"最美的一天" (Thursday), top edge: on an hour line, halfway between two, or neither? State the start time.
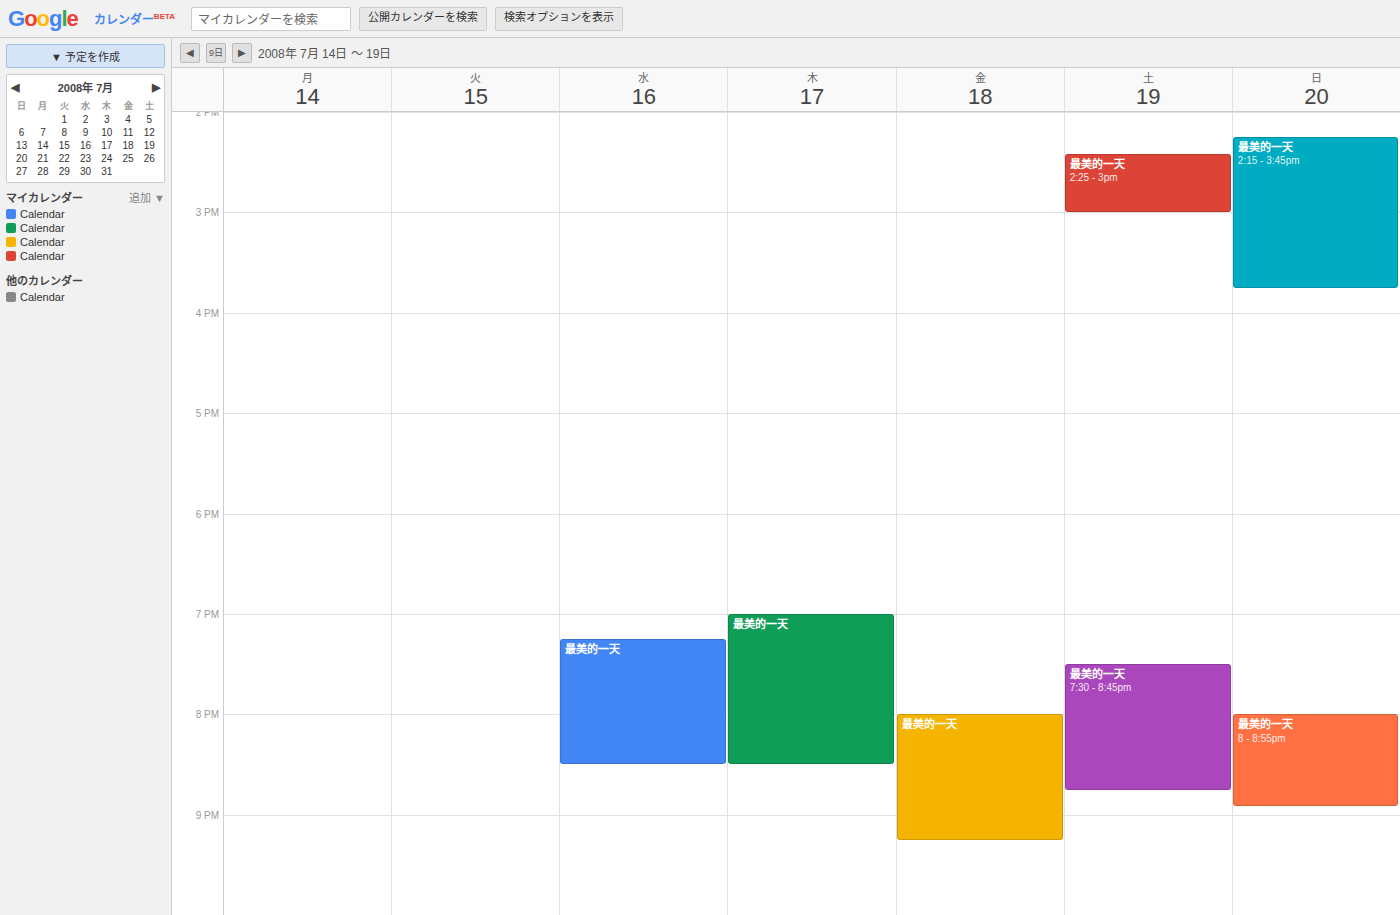
7:00 PM -- exactly on the 7 PM line.